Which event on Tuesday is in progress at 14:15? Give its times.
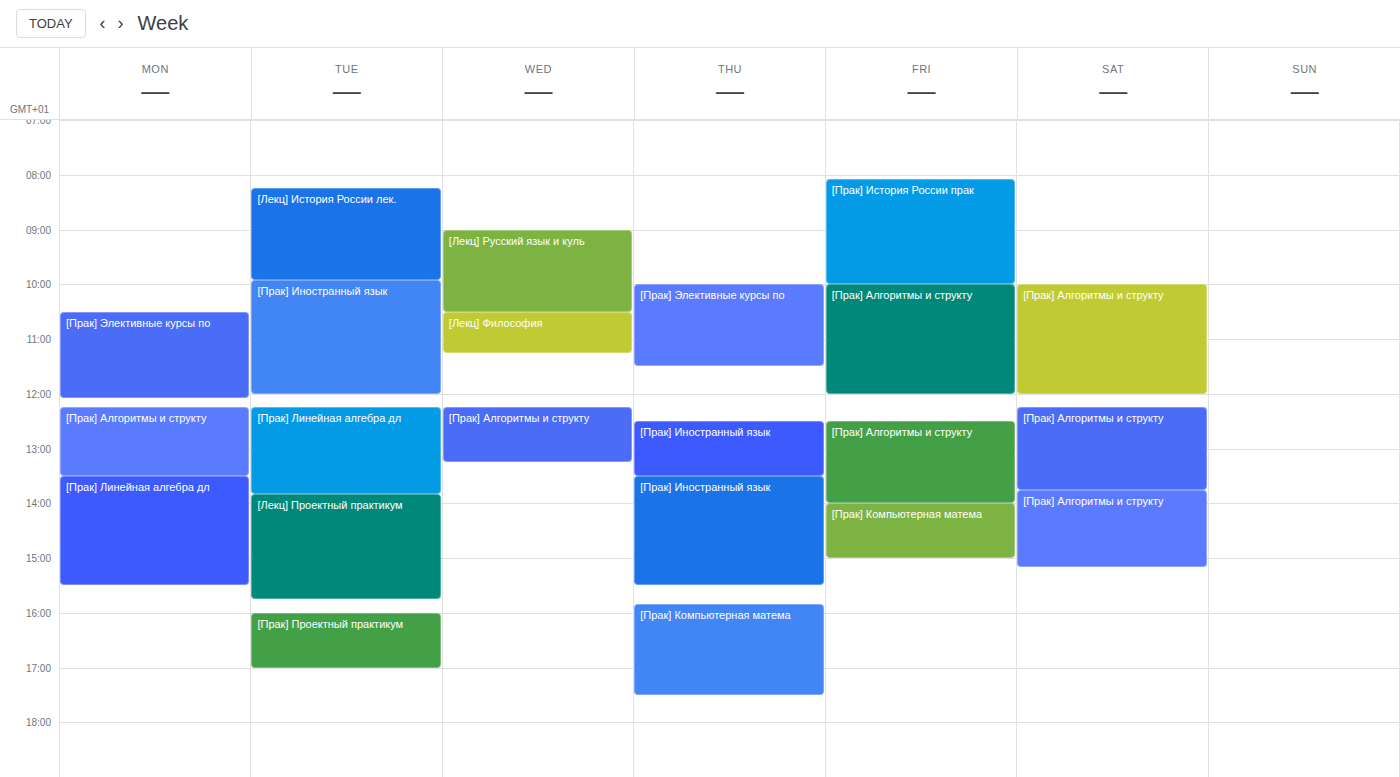
"[Лекц] Проектный практикум", 13:50 to 15:45